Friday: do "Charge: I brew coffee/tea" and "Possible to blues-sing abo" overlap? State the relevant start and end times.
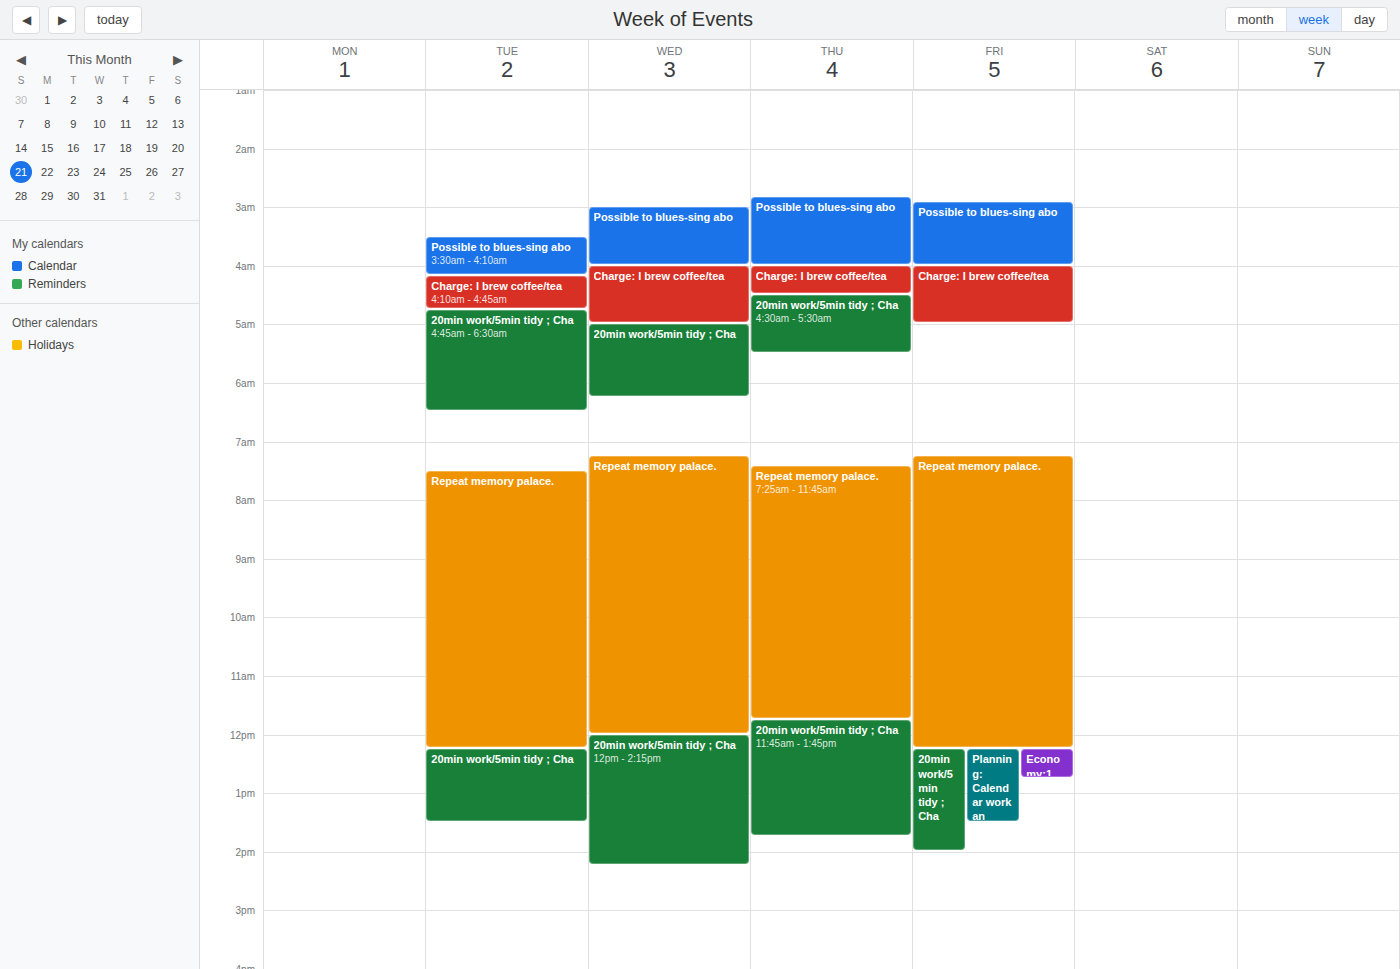
"Possible to blues-sing abo" ends at 4:00 AM, exactly when "Charge: I brew coffee/tea" starts -- they touch but do not overlap.